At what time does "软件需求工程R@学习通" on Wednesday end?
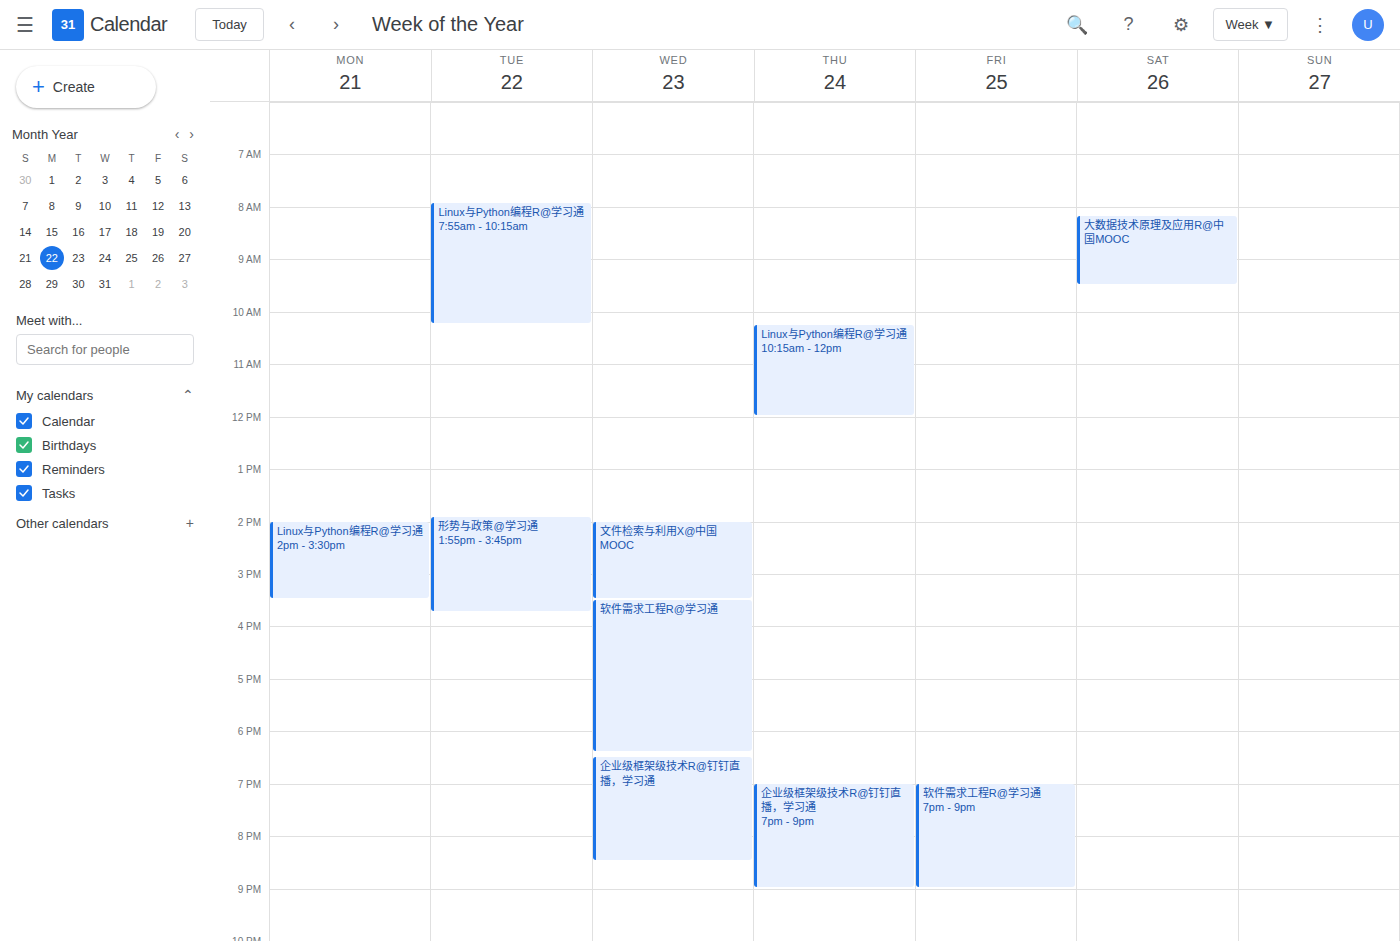
6:25 PM